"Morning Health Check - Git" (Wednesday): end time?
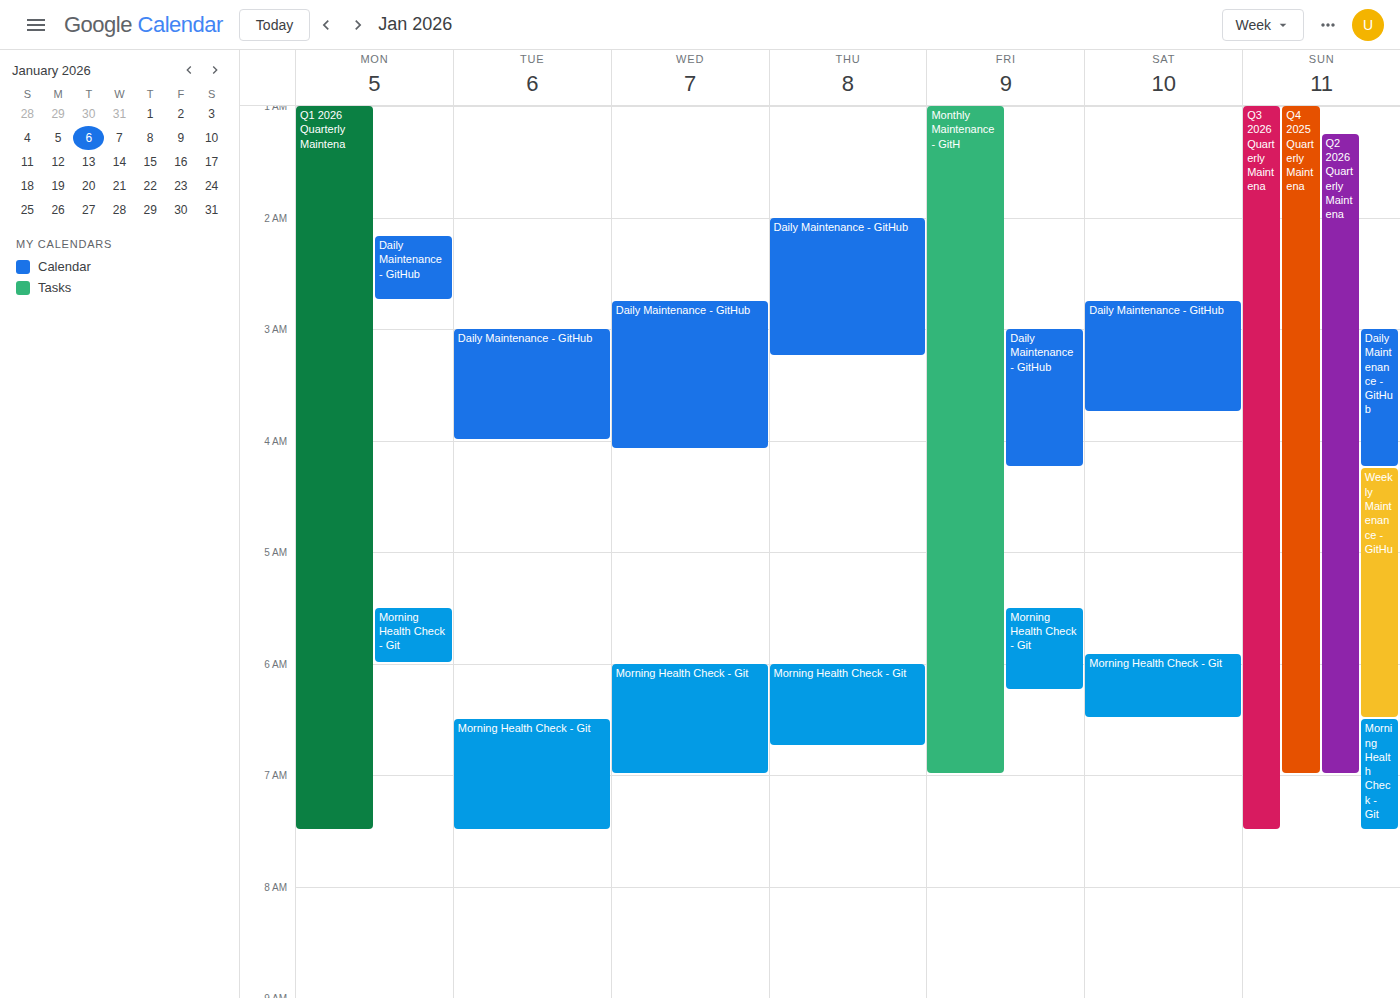
7:00 AM